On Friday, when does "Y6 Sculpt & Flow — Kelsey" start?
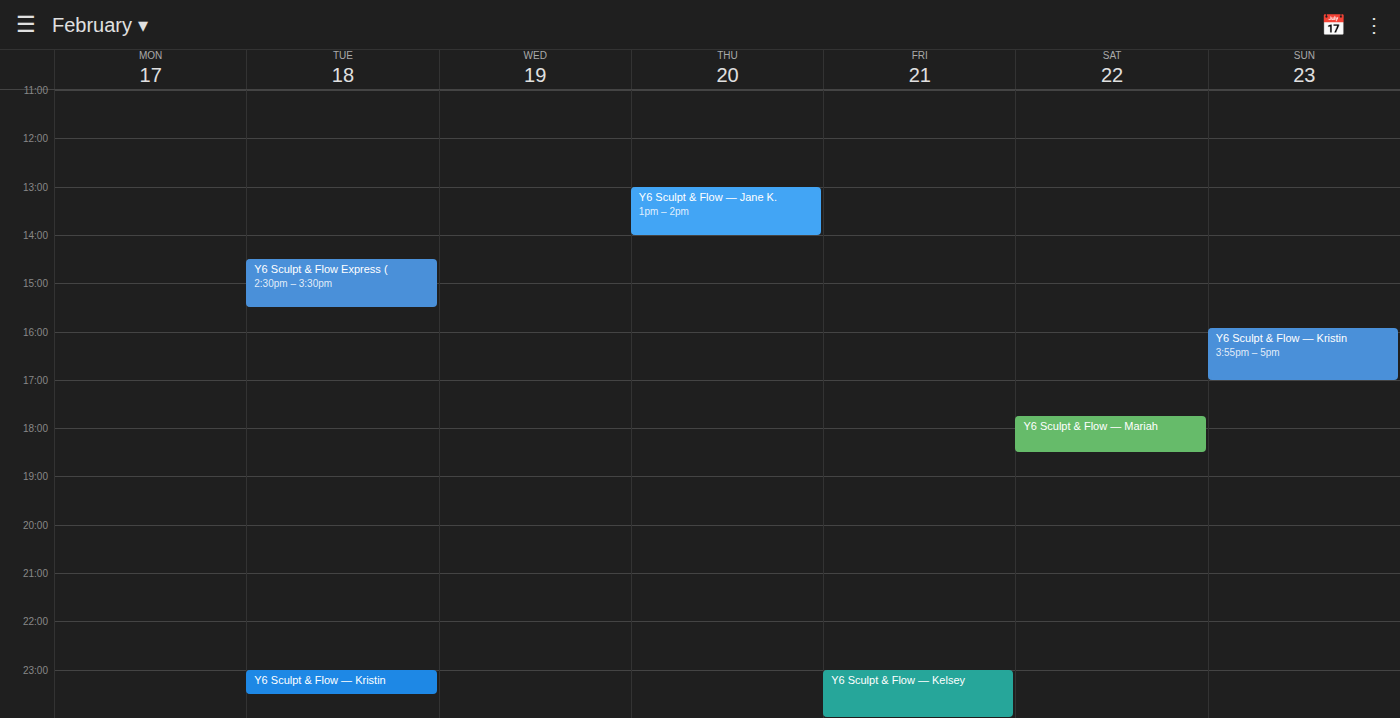
23:00